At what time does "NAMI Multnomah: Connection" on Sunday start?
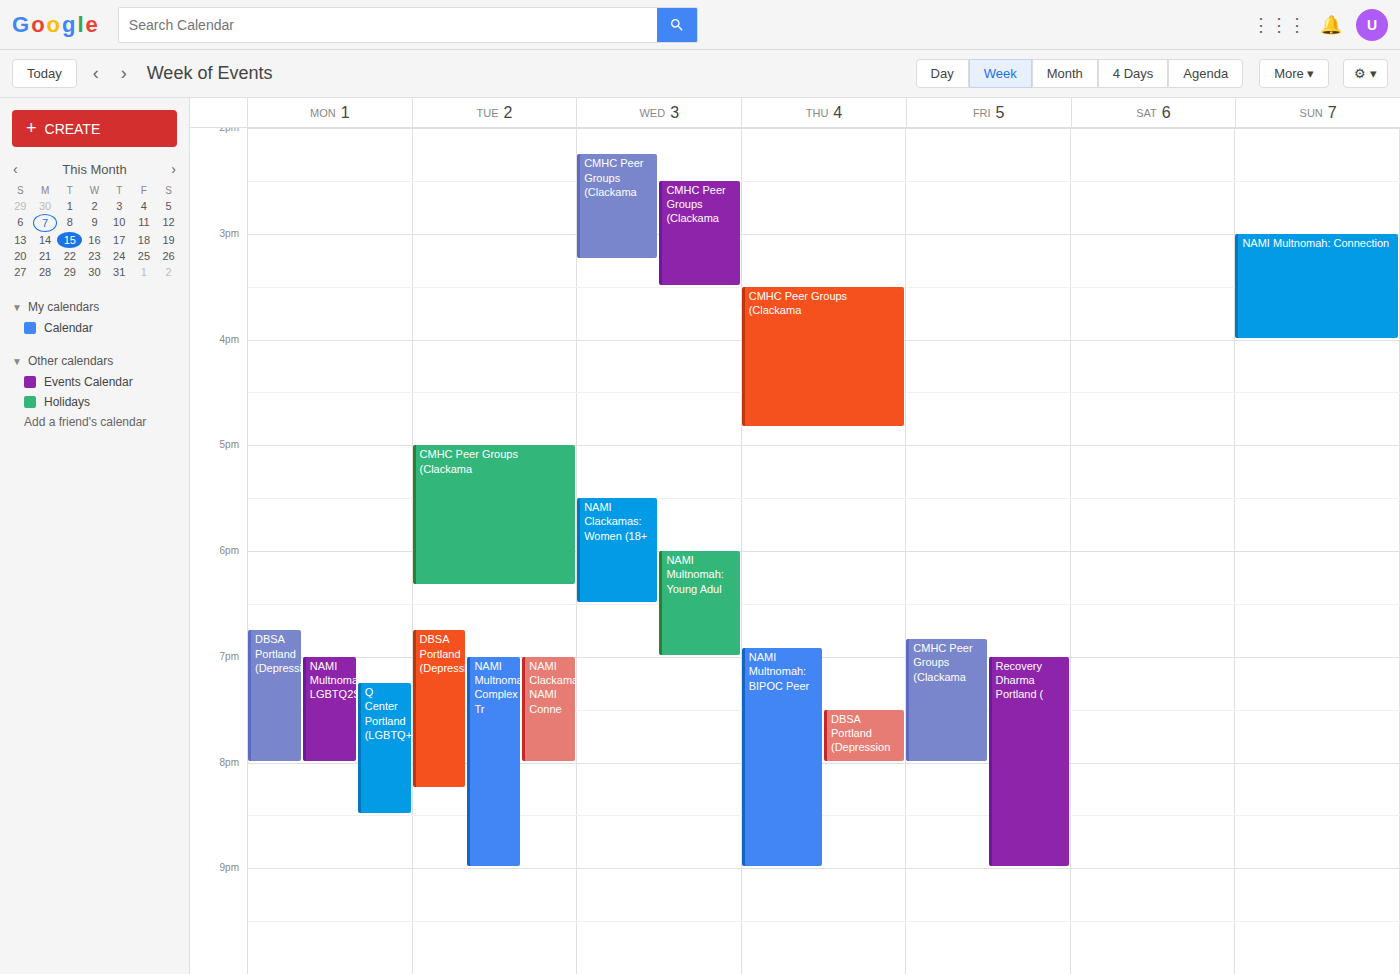
3:00 PM